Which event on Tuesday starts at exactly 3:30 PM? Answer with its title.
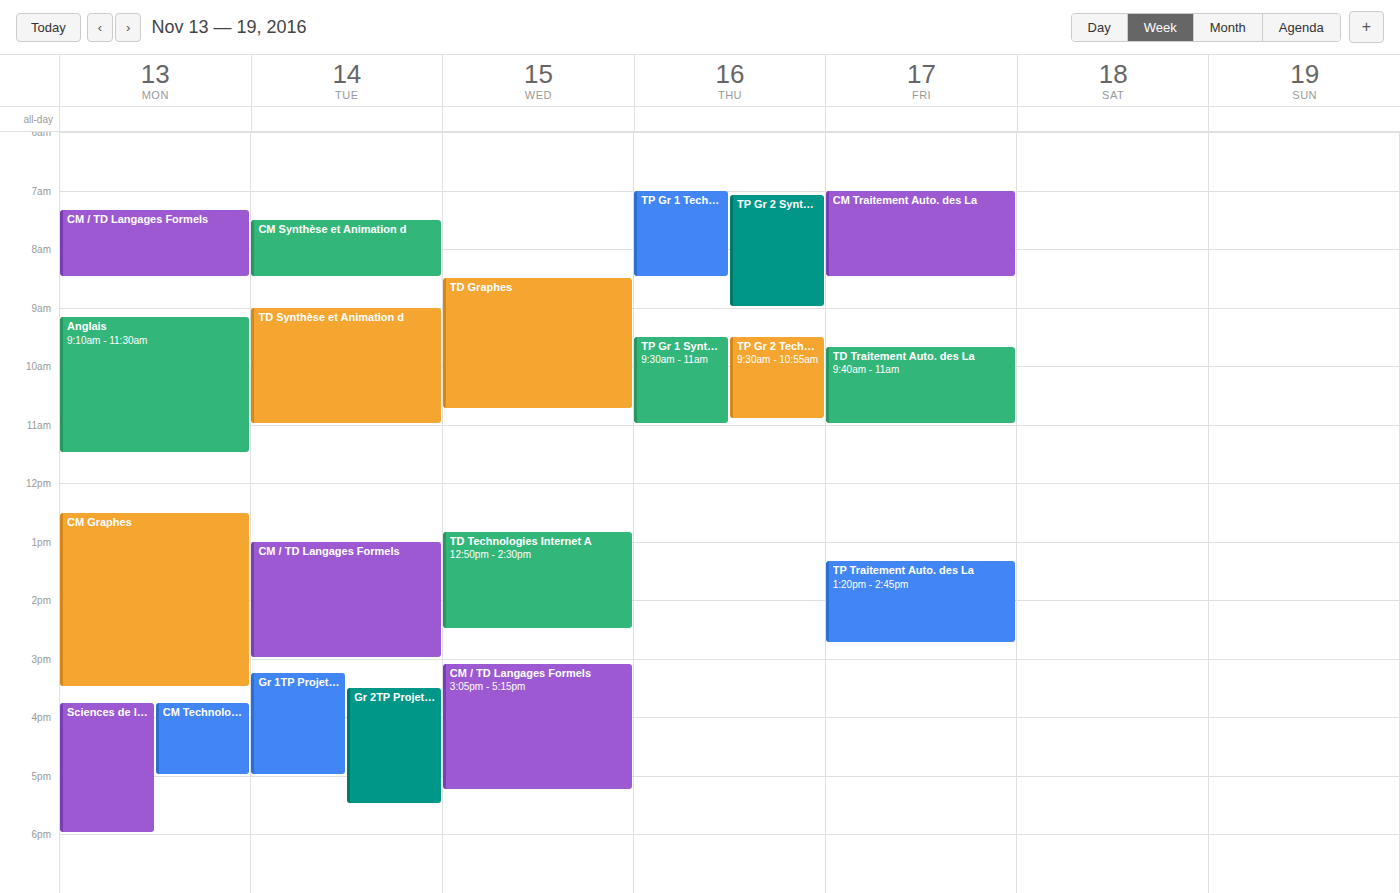
"Gr 2TP Projet Programmatio"